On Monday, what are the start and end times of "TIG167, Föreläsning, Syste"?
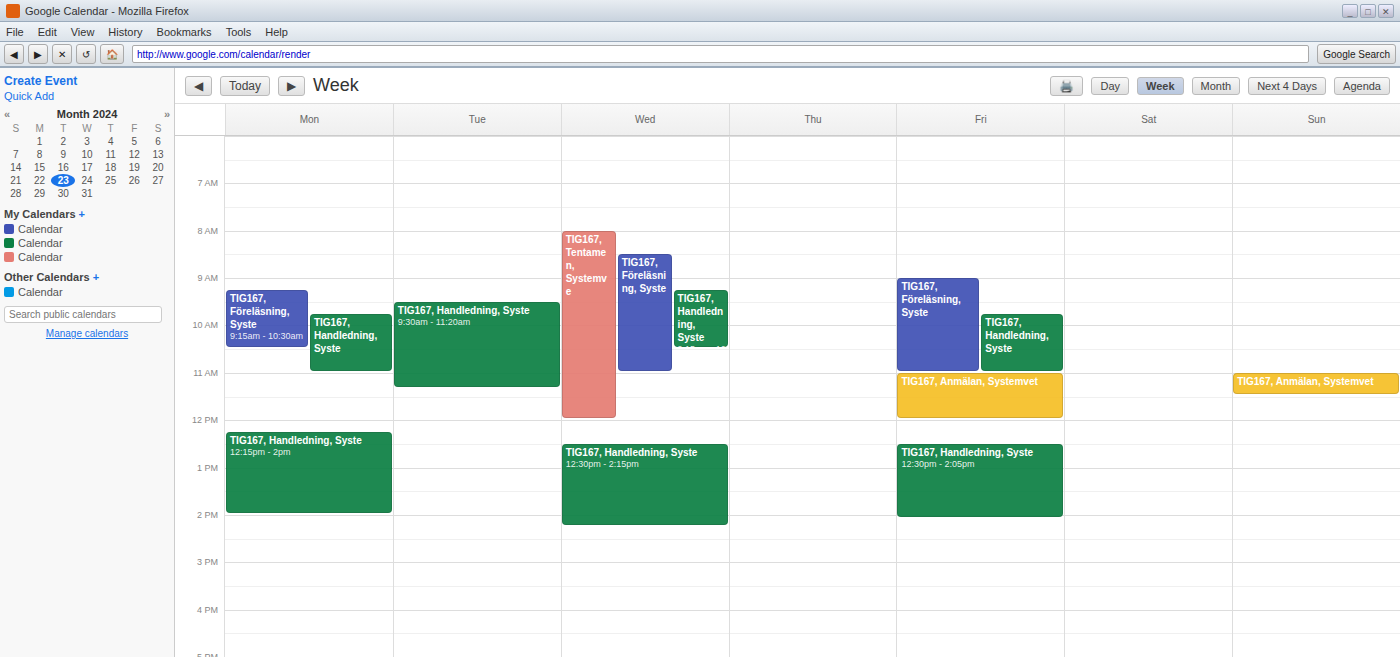
9:15 AM to 10:30 AM